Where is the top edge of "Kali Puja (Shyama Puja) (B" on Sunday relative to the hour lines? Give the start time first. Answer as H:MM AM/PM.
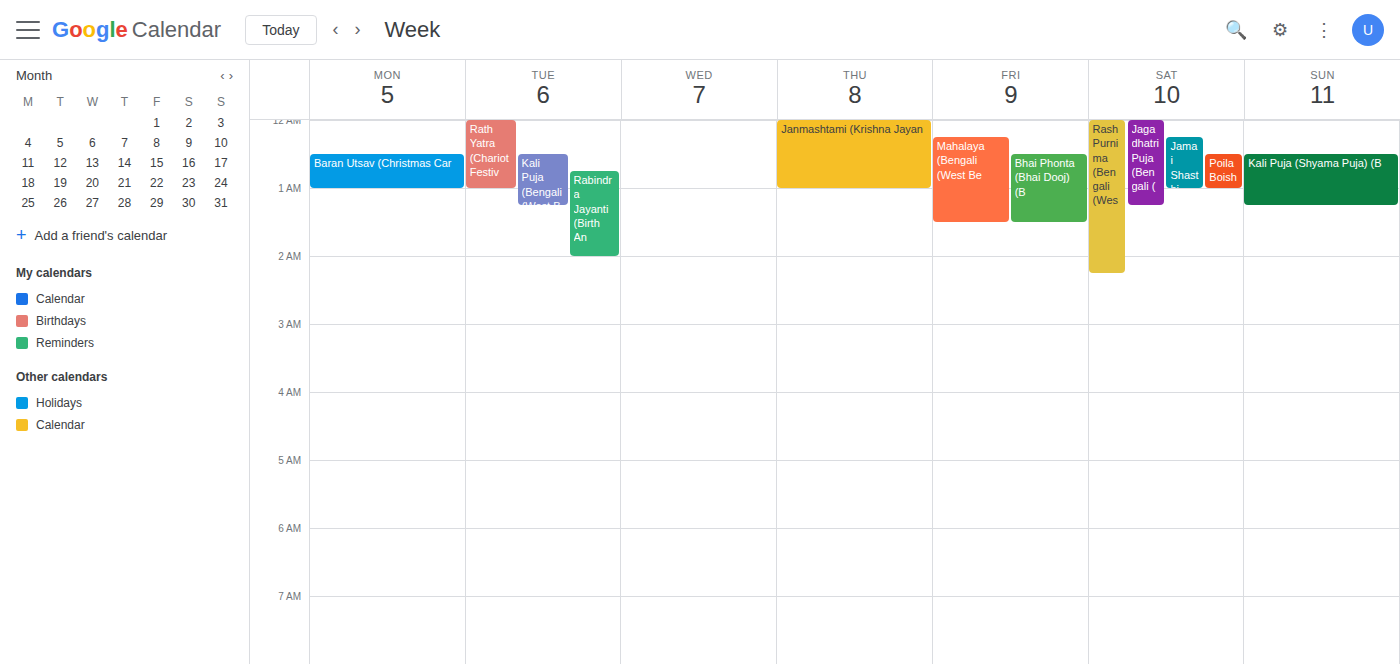
12:30 AM -- halfway between the 12 AM and 1 AM lines.